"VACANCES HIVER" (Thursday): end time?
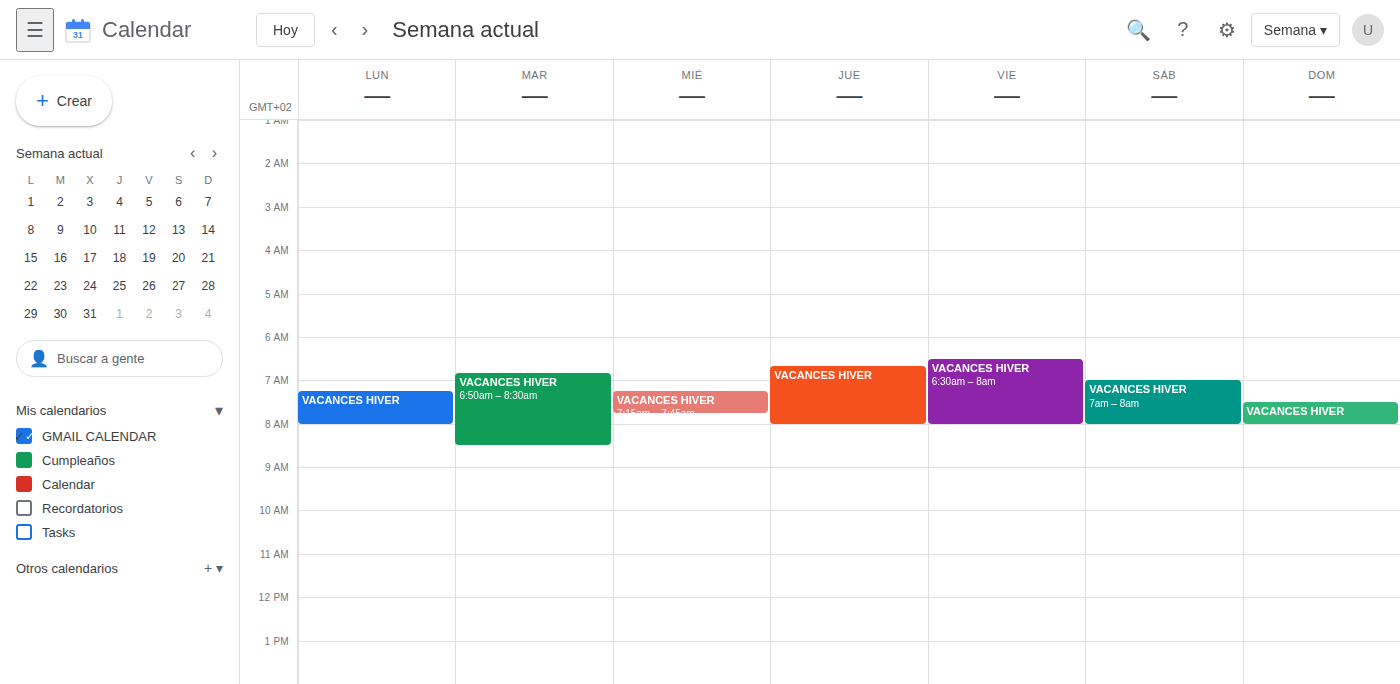
8:00 AM